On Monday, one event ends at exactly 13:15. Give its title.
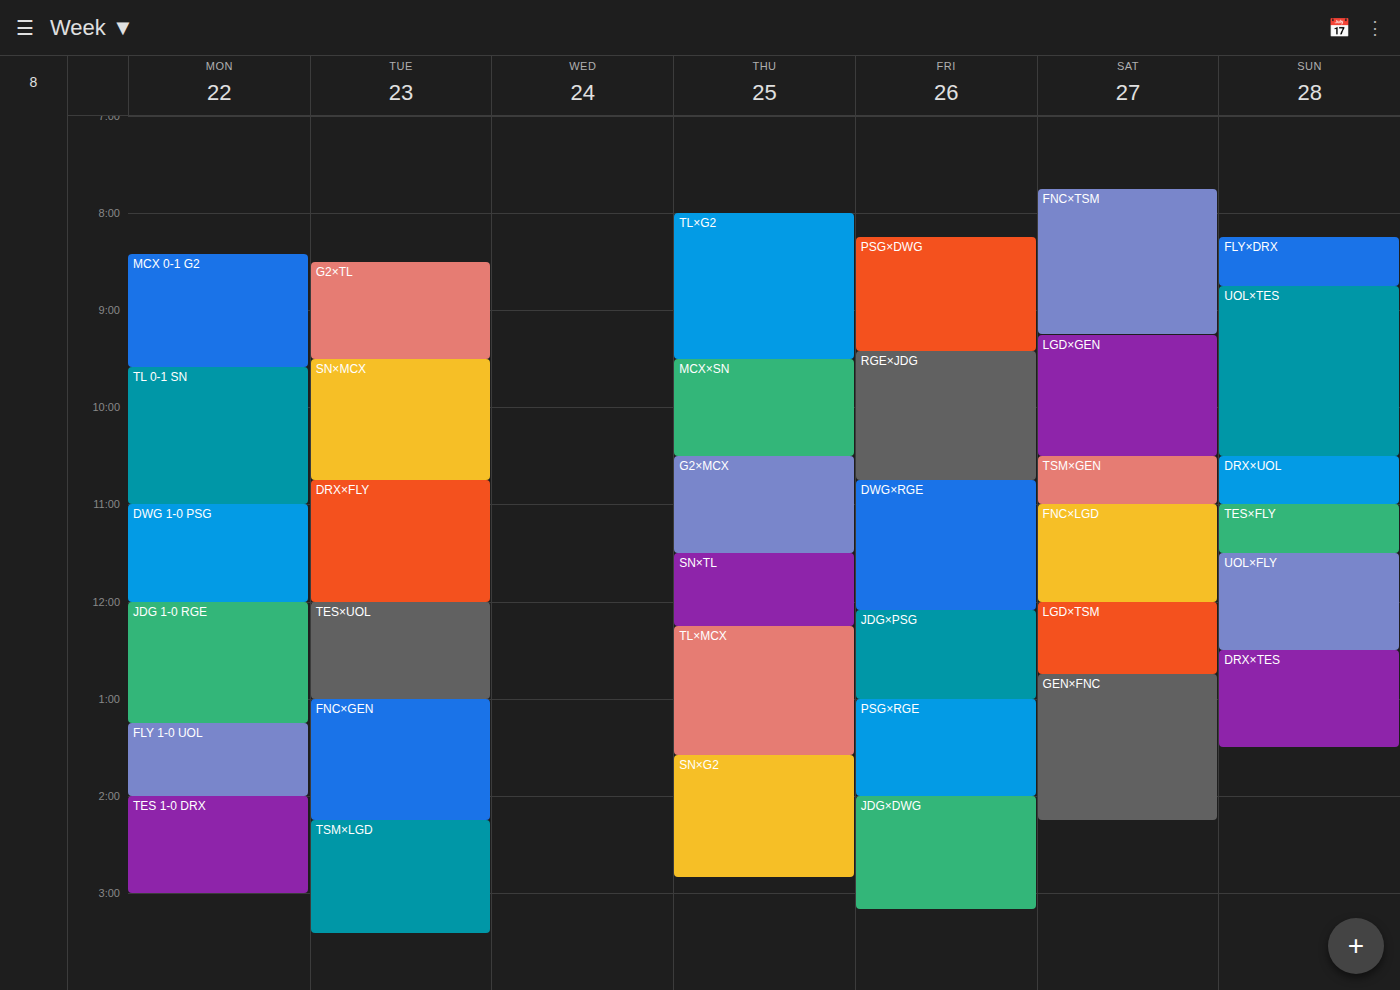
"JDG 1-0 RGE"